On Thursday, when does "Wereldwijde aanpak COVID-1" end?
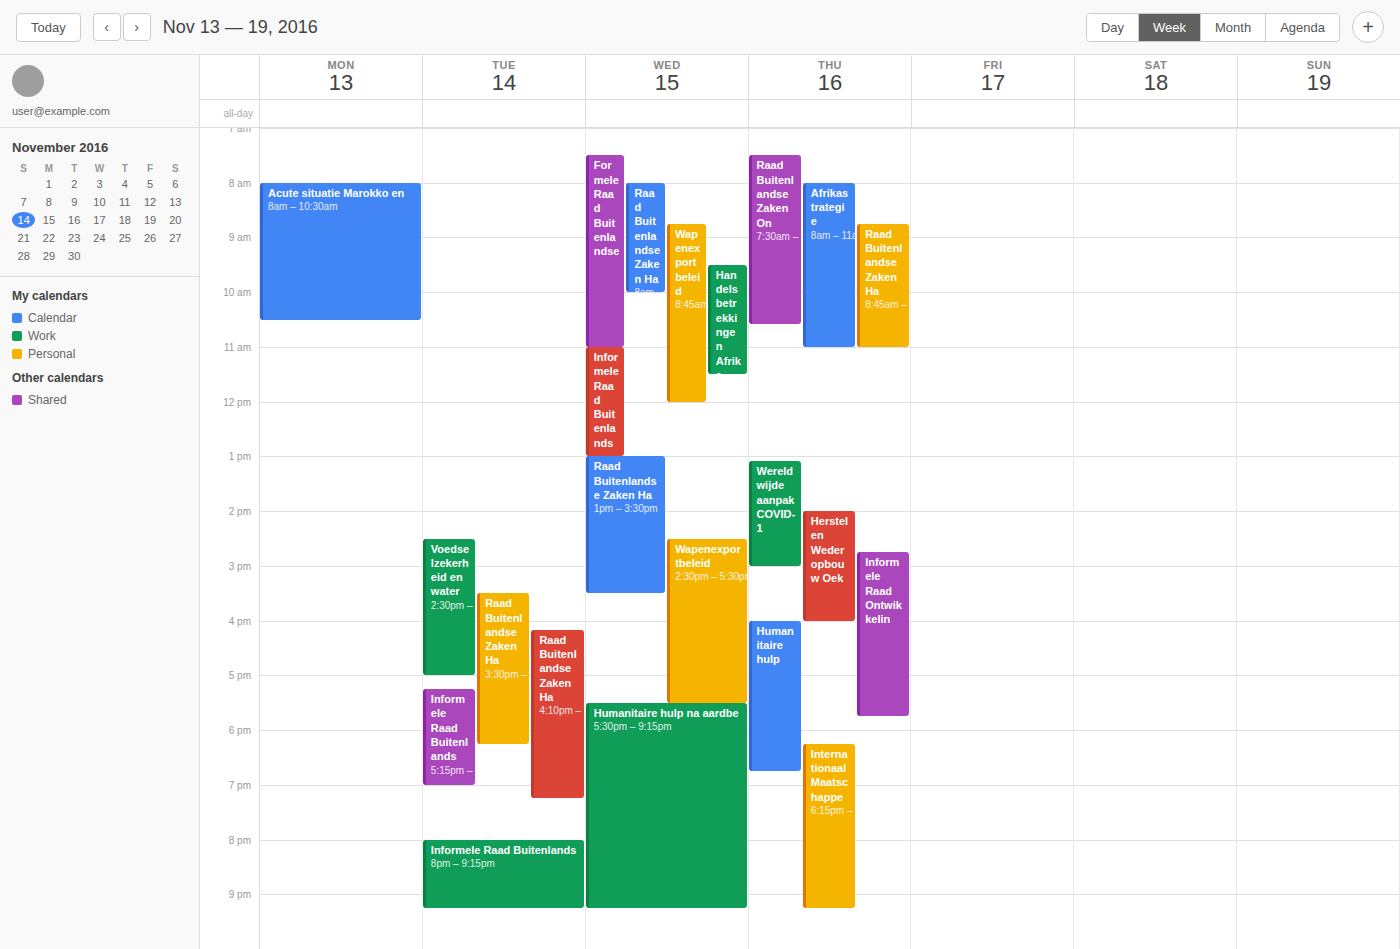
15:00